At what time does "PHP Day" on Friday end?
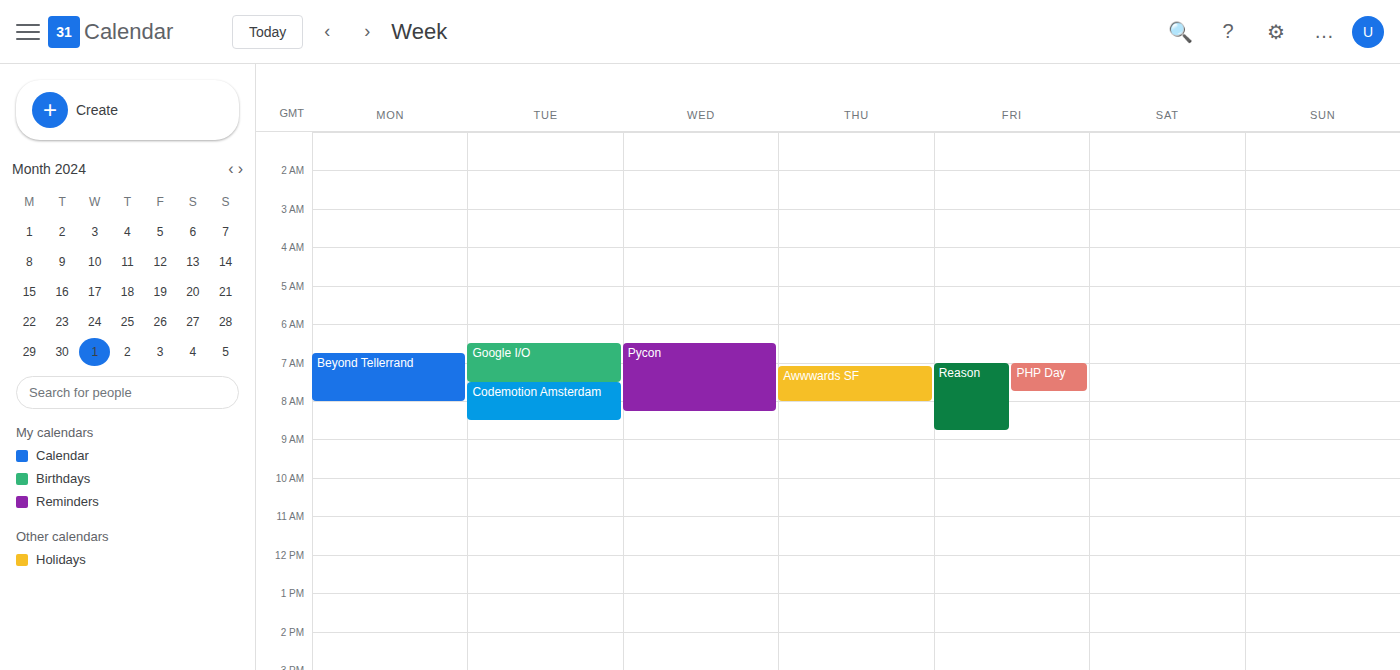
7:45 AM